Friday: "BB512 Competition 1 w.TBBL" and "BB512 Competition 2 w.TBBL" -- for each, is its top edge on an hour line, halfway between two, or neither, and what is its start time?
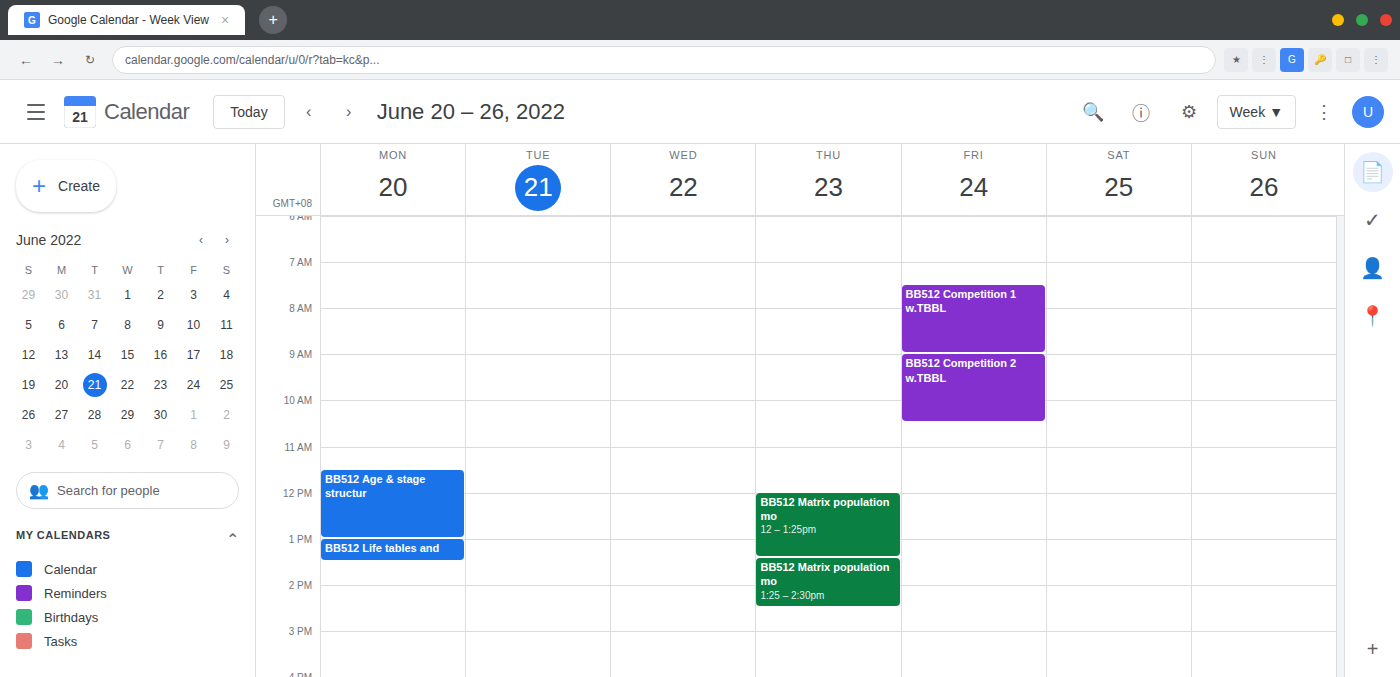
"BB512 Competition 1 w.TBBL": 7:30 AM, halfway between the 7 AM and 8 AM lines. "BB512 Competition 2 w.TBBL": 9:00 AM, exactly on the 9 AM line.